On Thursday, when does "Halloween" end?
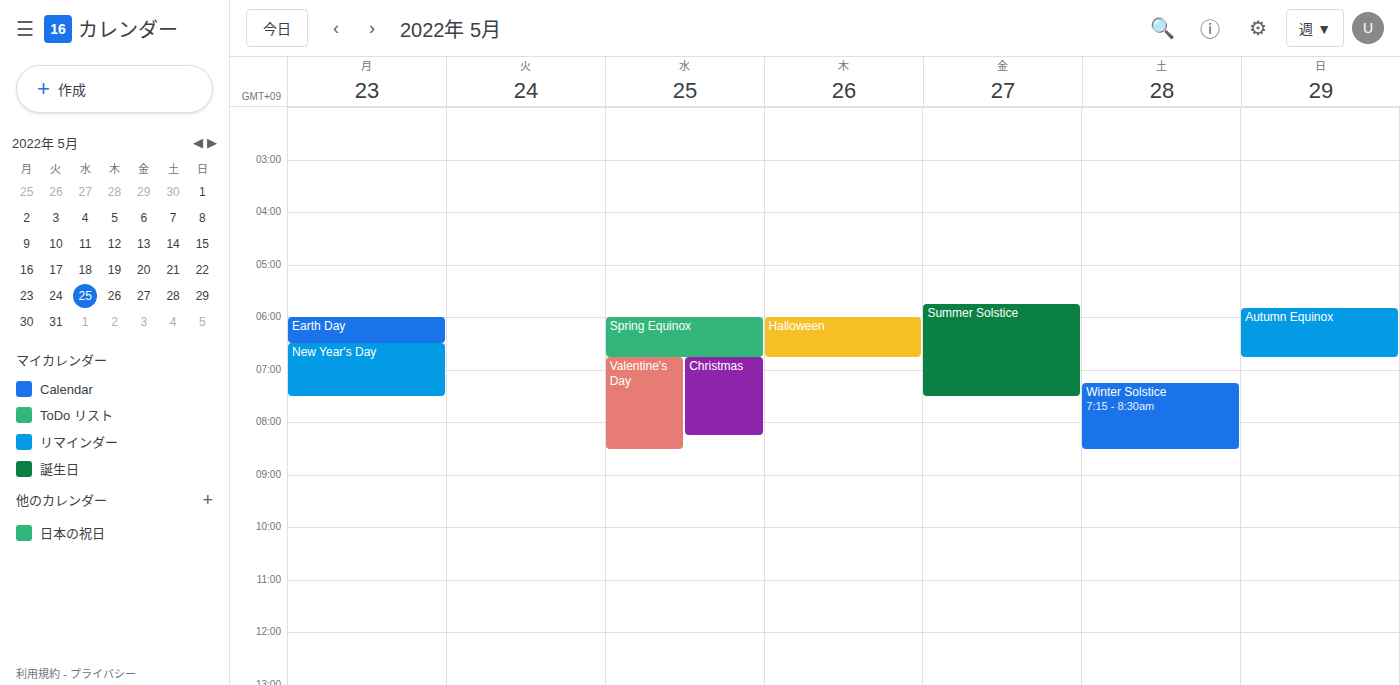
6:45 AM